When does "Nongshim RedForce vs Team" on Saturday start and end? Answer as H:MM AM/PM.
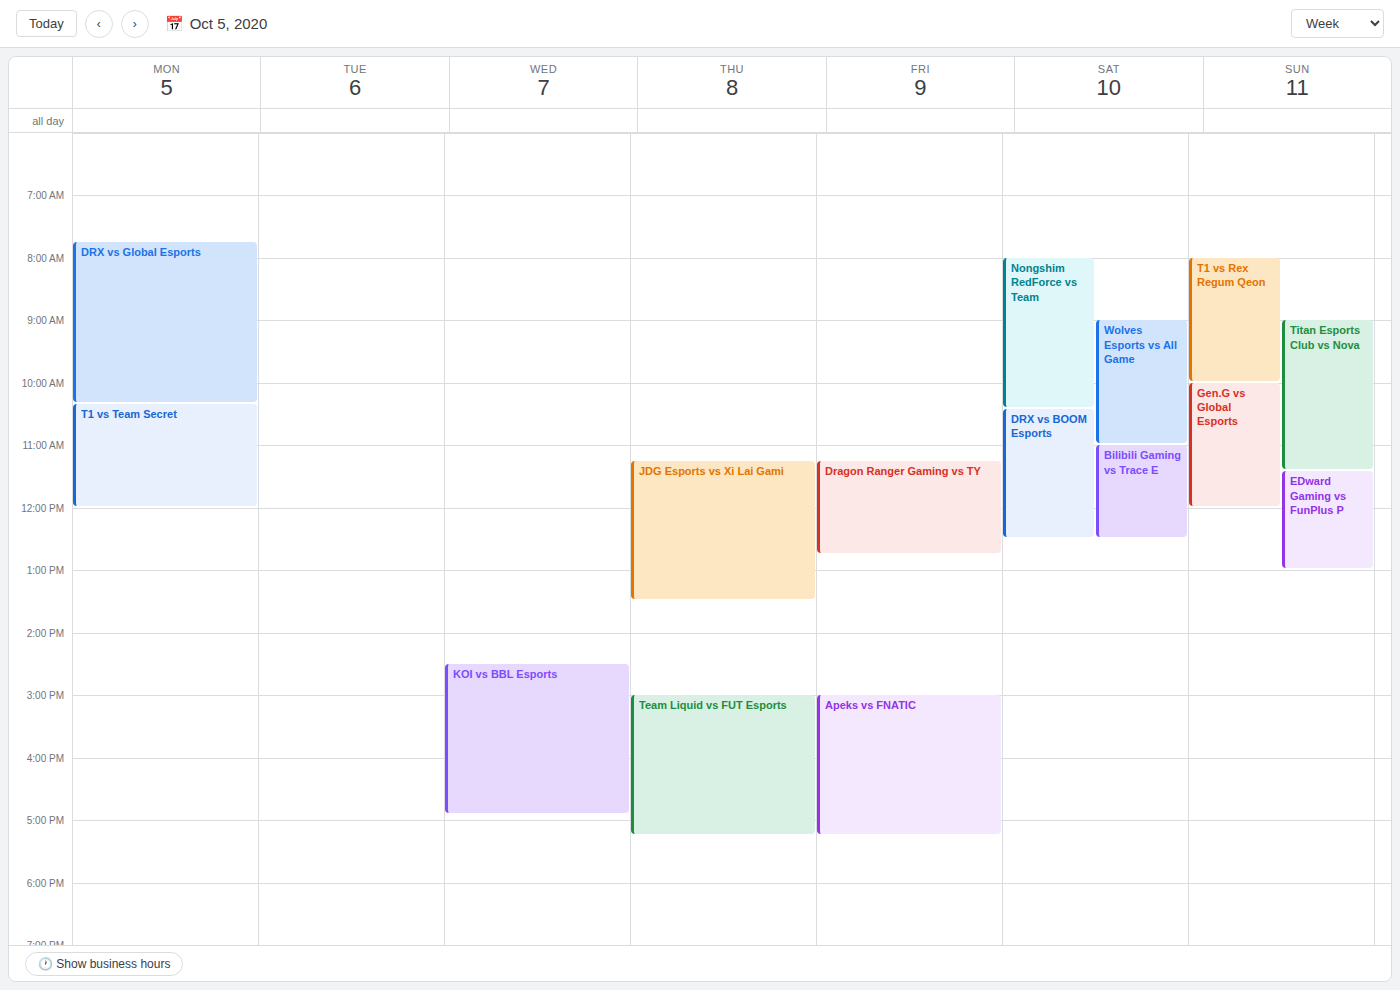
8:00 AM to 10:25 AM